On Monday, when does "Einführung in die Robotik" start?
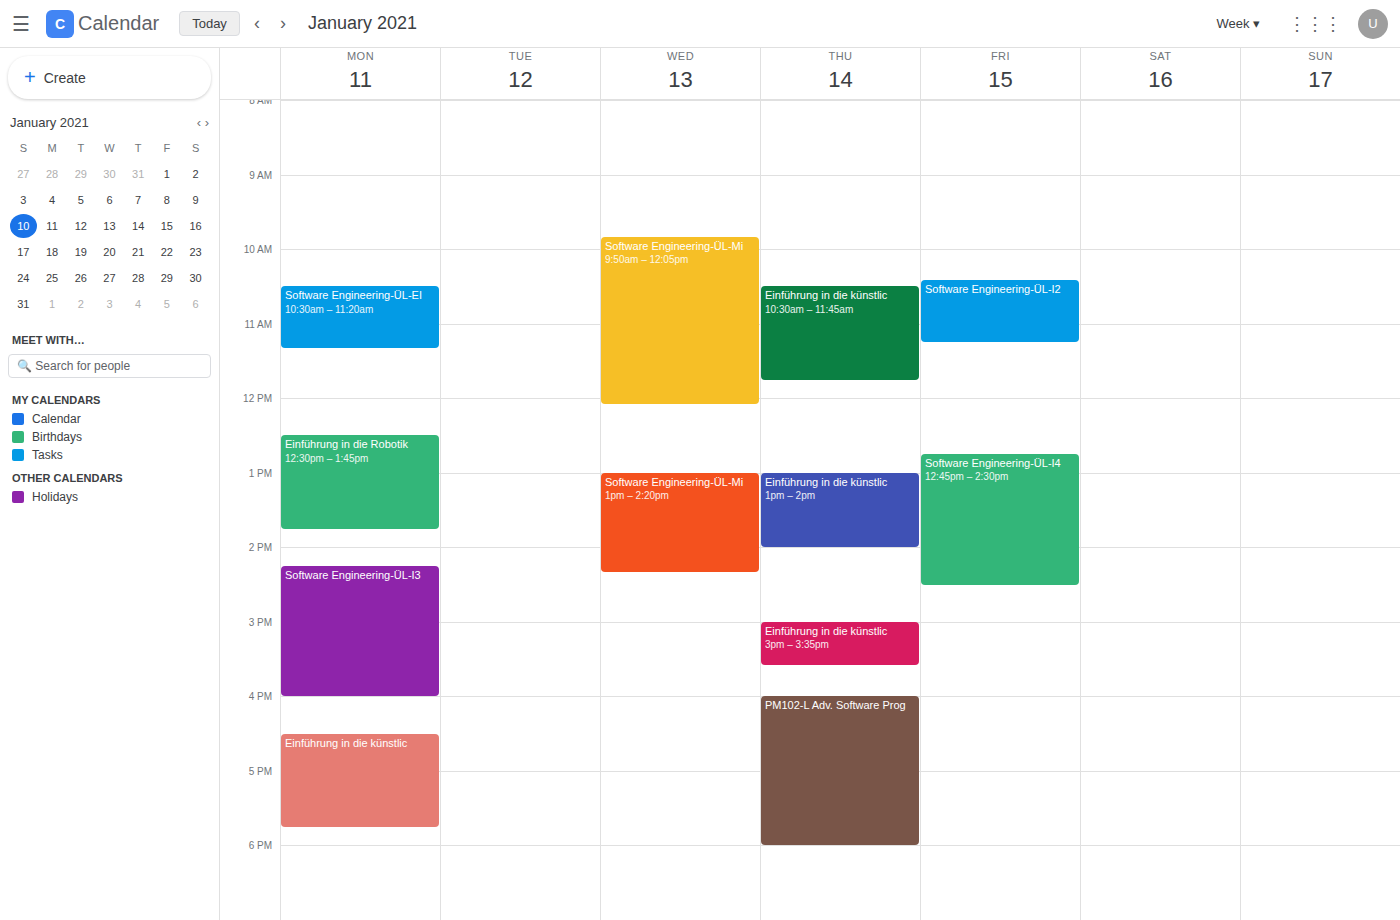
12:30 PM